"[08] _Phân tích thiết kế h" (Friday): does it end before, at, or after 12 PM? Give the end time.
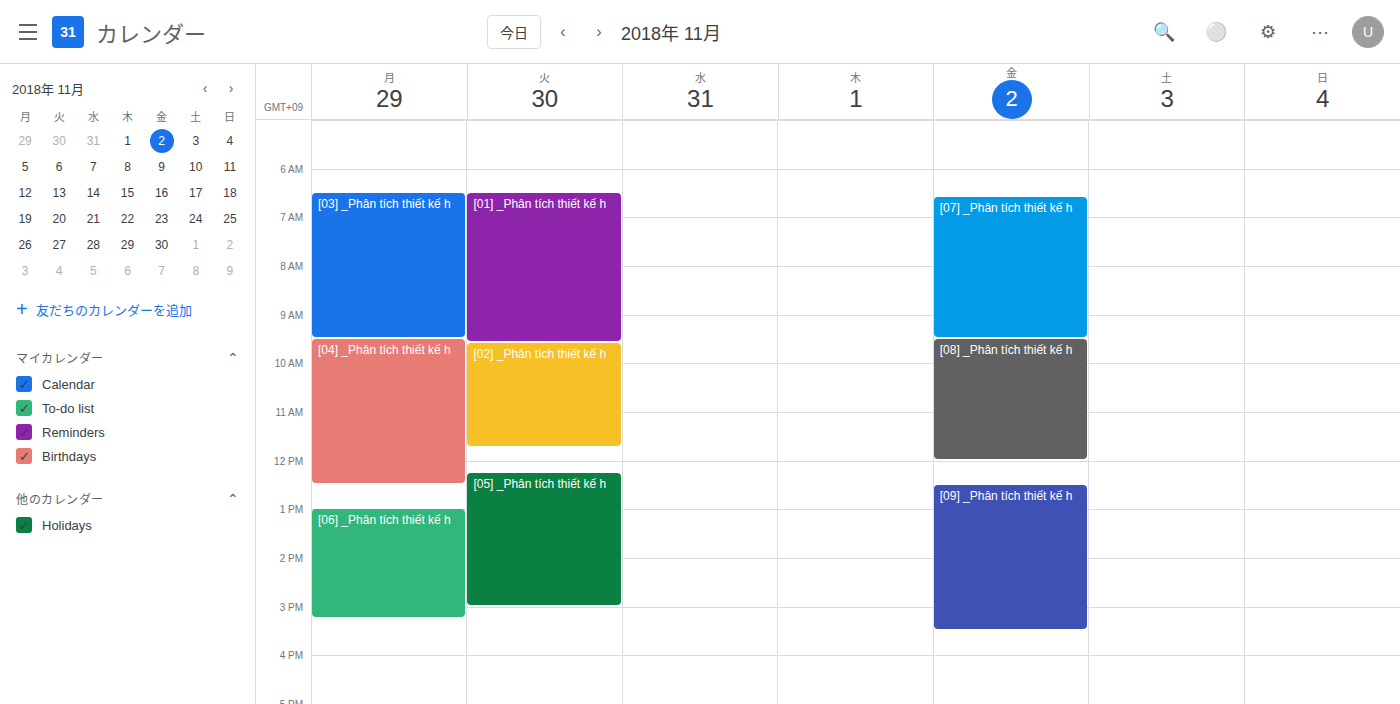
12:00 PM -- exactly at 12 PM, on the 12 PM line.